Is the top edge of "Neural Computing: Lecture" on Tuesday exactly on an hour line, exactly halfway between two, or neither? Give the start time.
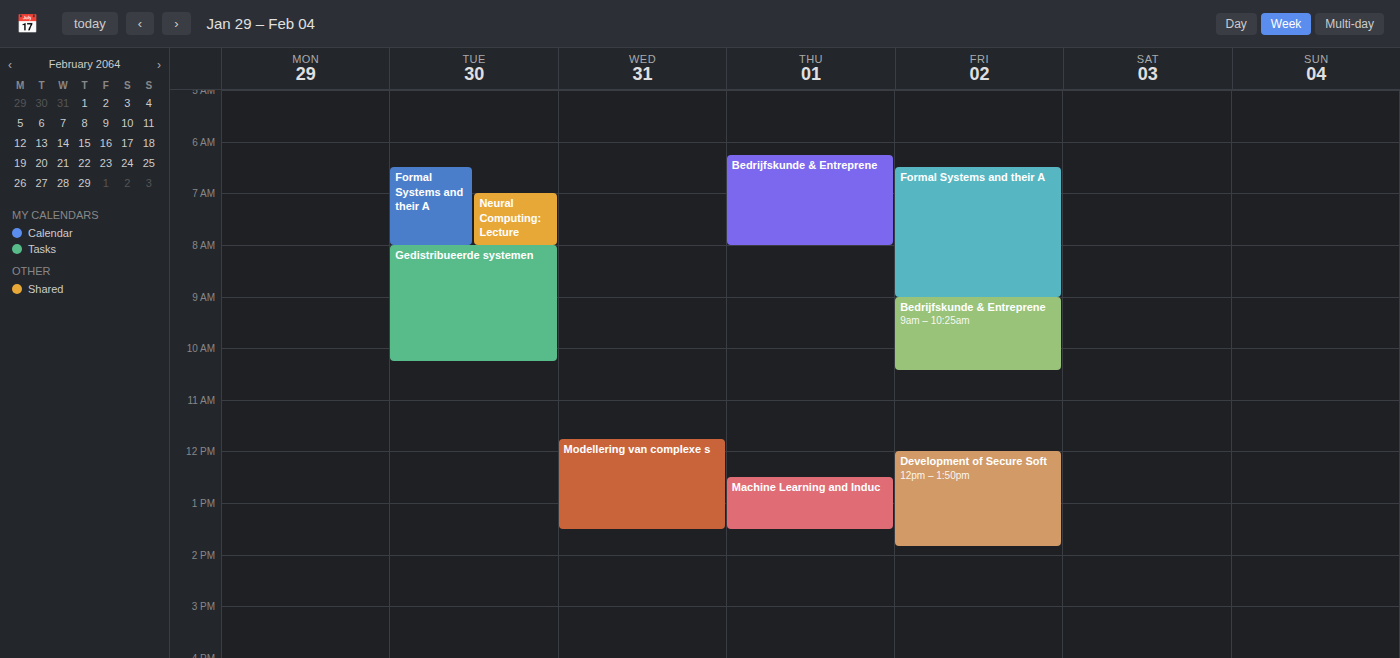
07:00 -- exactly on the 07:00 line.